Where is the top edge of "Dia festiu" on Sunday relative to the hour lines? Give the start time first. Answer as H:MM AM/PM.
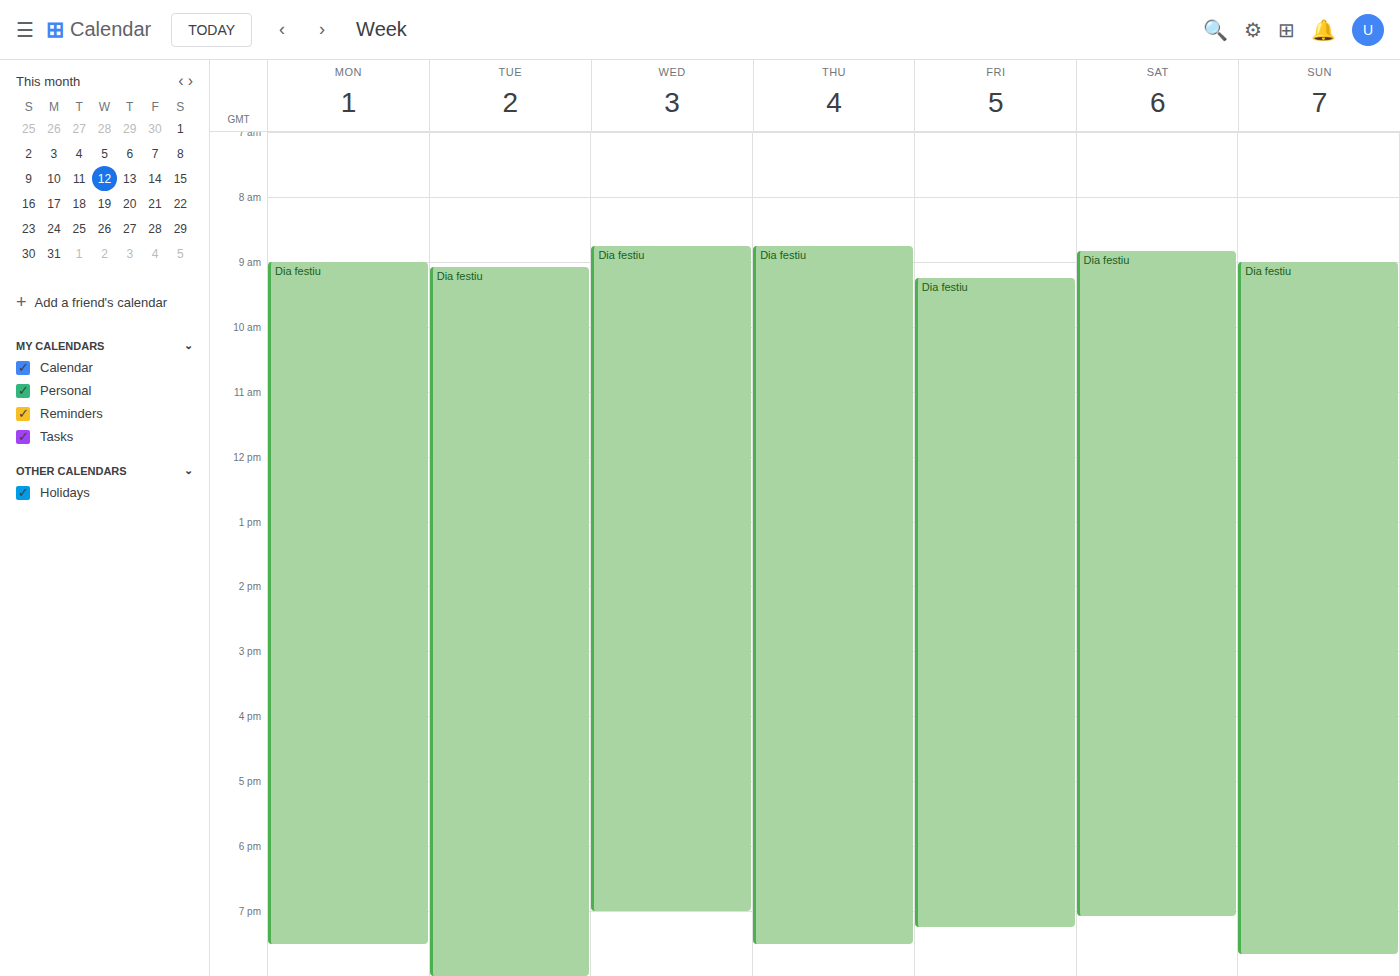
9:00 AM -- exactly on the 9 AM line.